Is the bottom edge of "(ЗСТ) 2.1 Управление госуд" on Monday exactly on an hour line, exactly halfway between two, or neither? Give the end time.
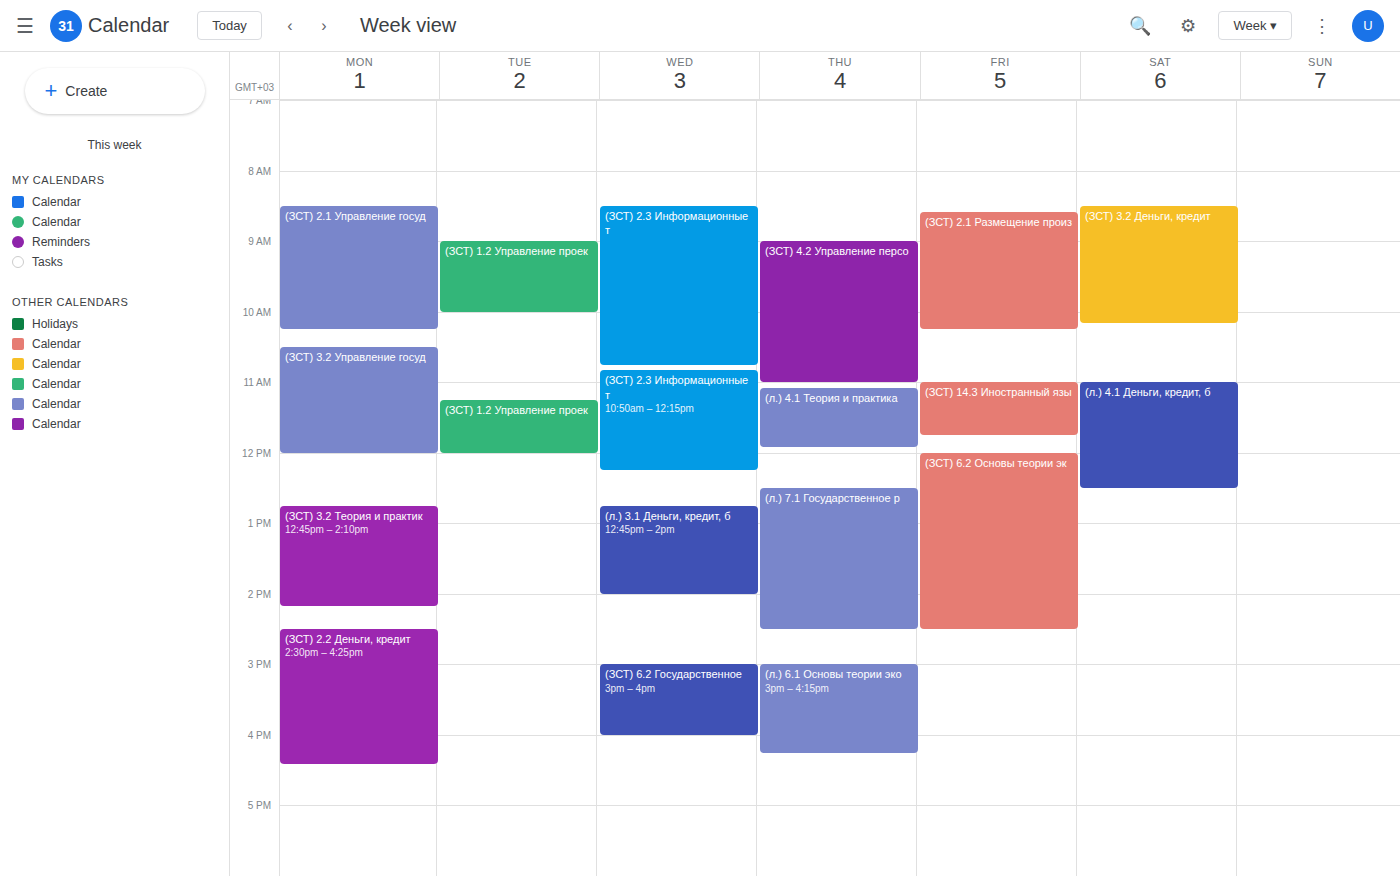
10:15 AM -- neither: a quarter of the way from the 10 AM line to the 11 AM line.